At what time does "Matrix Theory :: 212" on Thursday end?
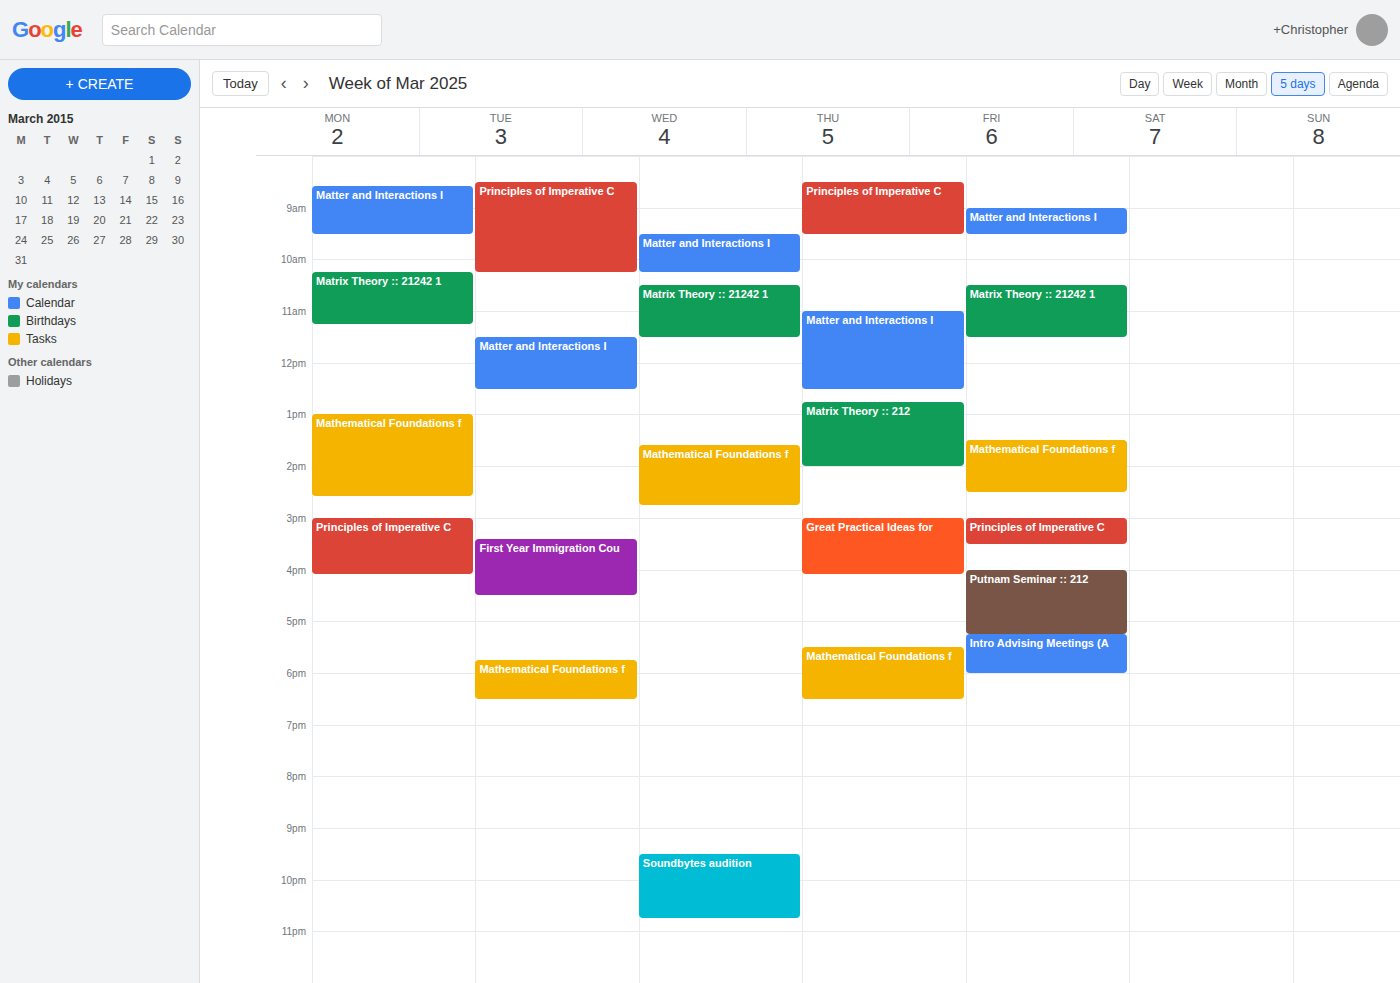
14:00